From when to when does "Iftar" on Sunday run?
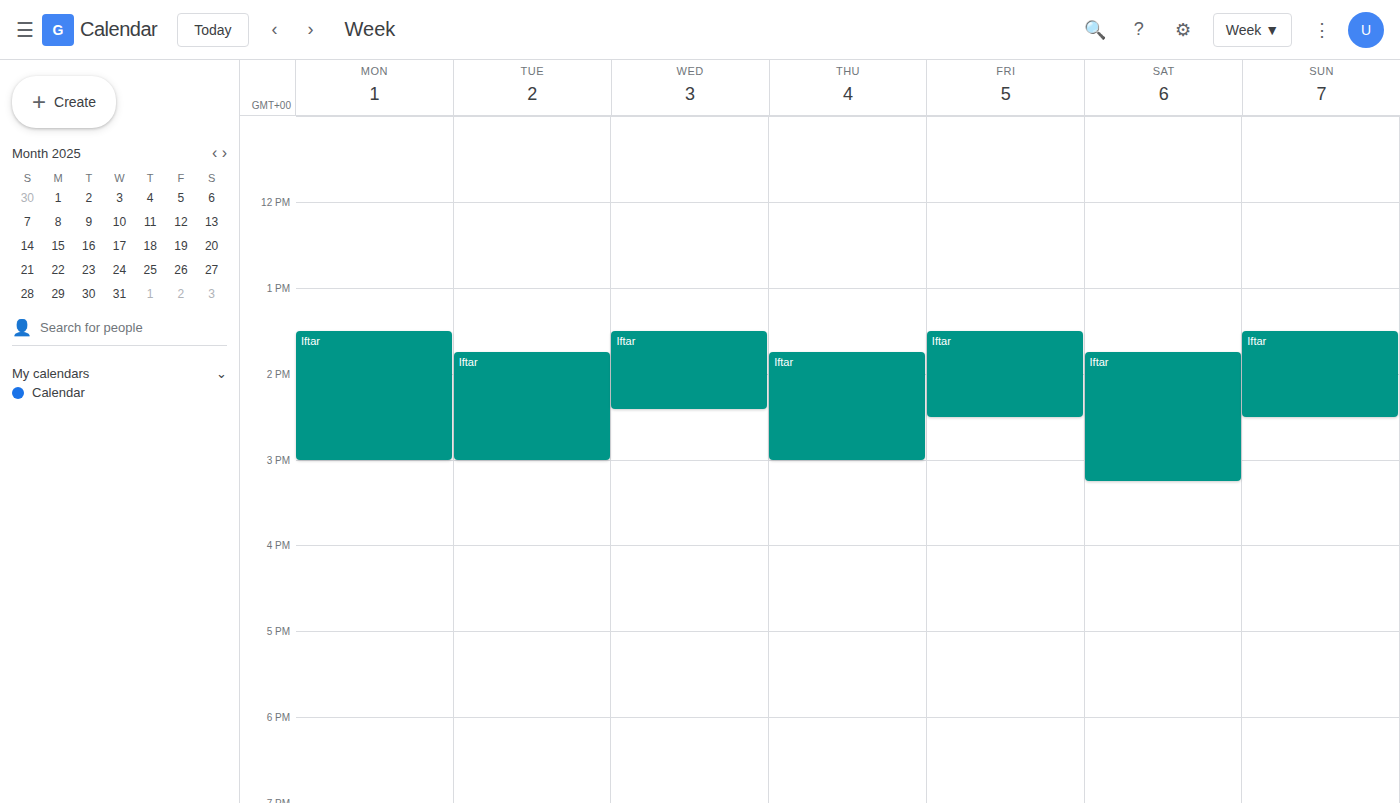
1:30 PM to 2:30 PM